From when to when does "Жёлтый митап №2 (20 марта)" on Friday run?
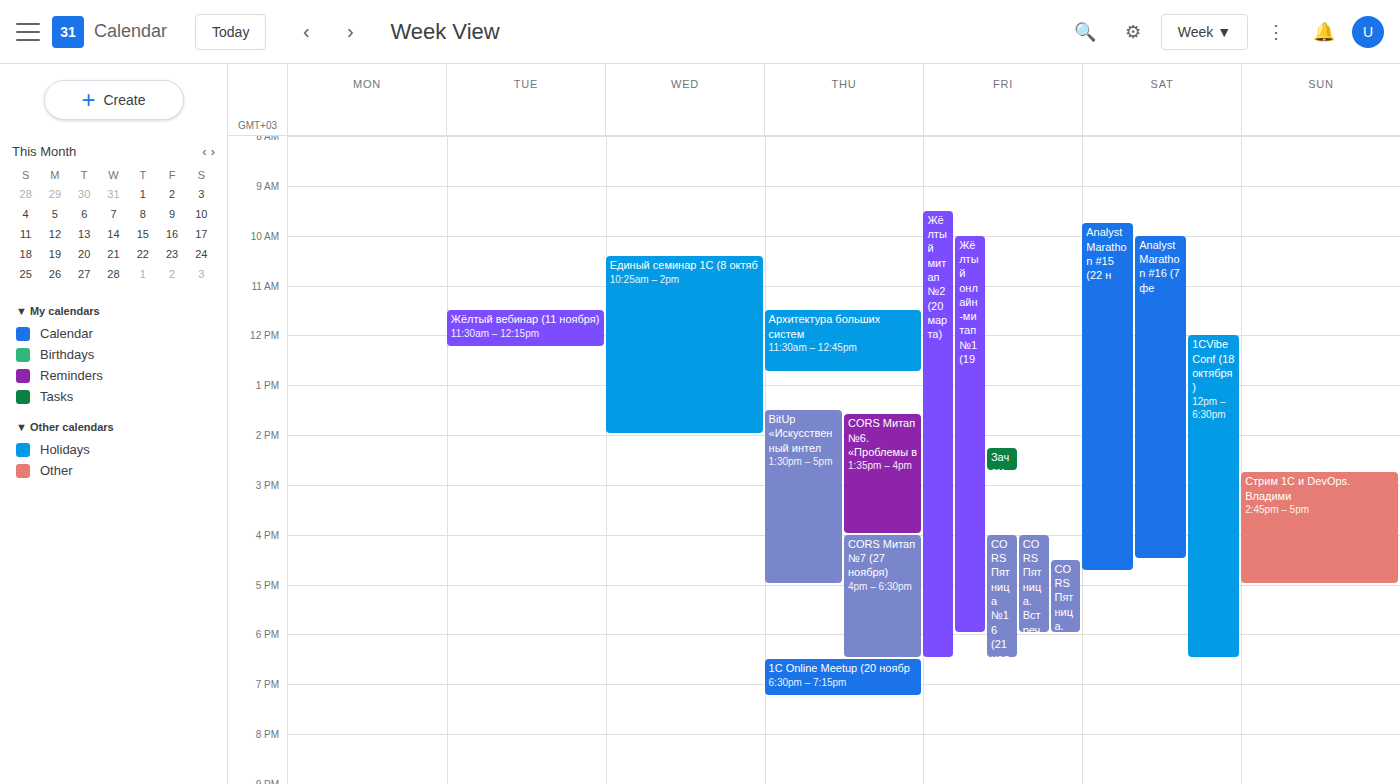
09:30 to 18:30